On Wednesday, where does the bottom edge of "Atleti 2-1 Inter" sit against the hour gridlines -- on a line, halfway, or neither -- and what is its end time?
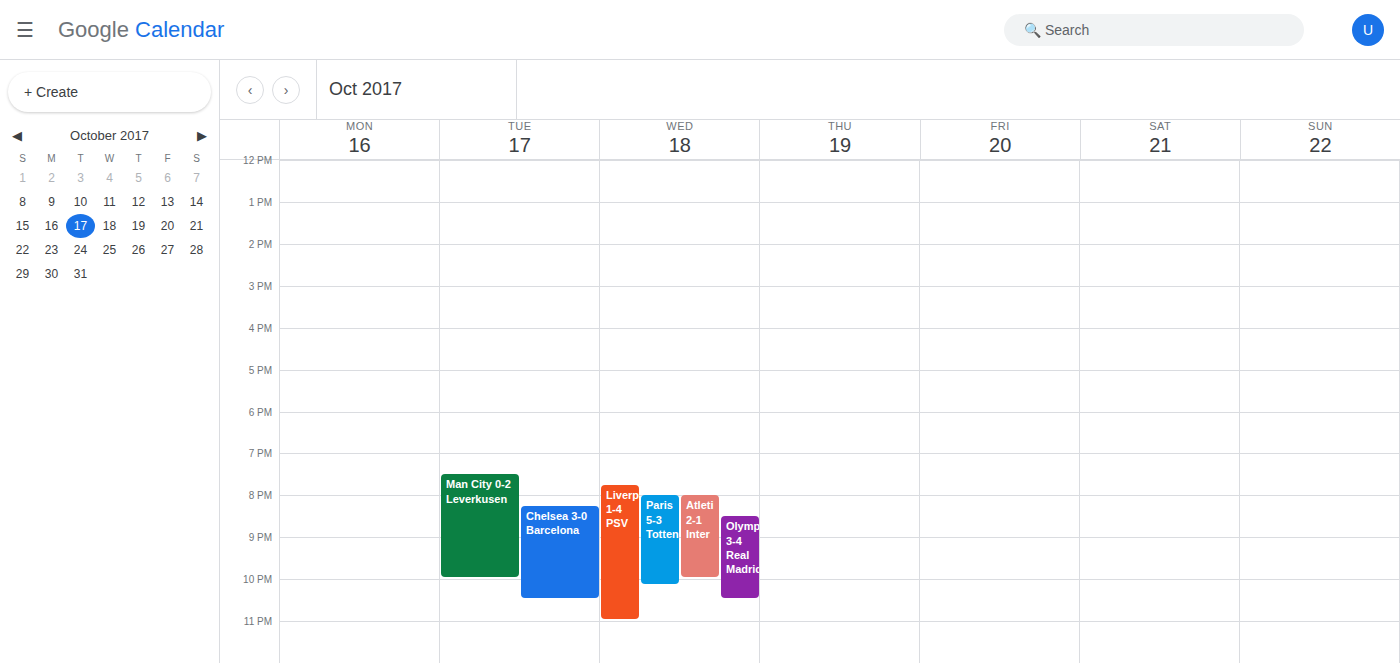
10:00 PM -- exactly on the 10 PM line.